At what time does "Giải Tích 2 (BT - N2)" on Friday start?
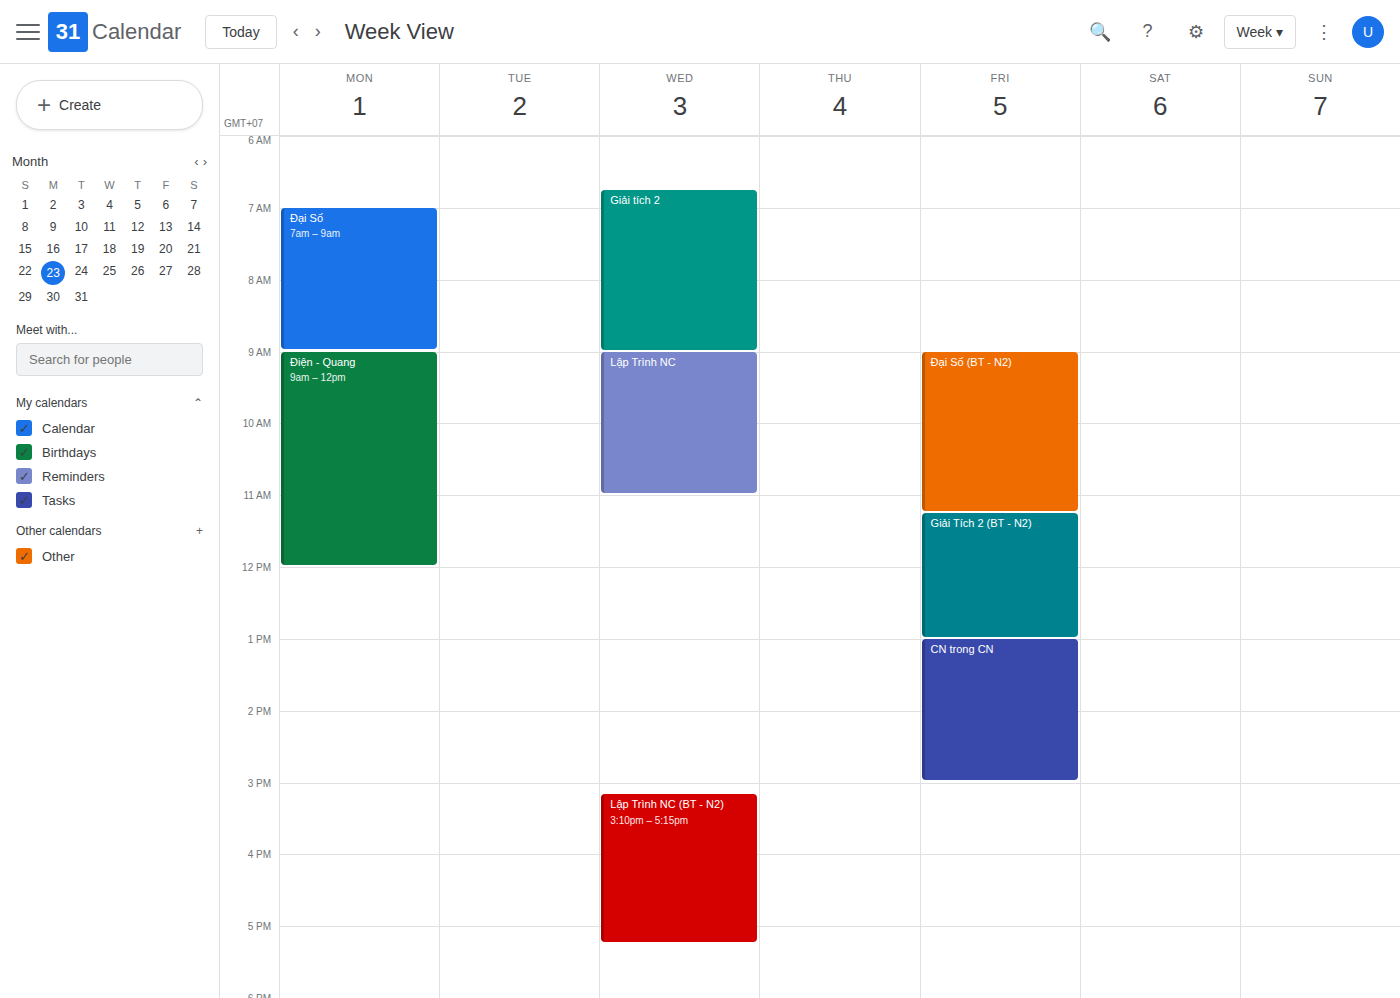
11:15 AM